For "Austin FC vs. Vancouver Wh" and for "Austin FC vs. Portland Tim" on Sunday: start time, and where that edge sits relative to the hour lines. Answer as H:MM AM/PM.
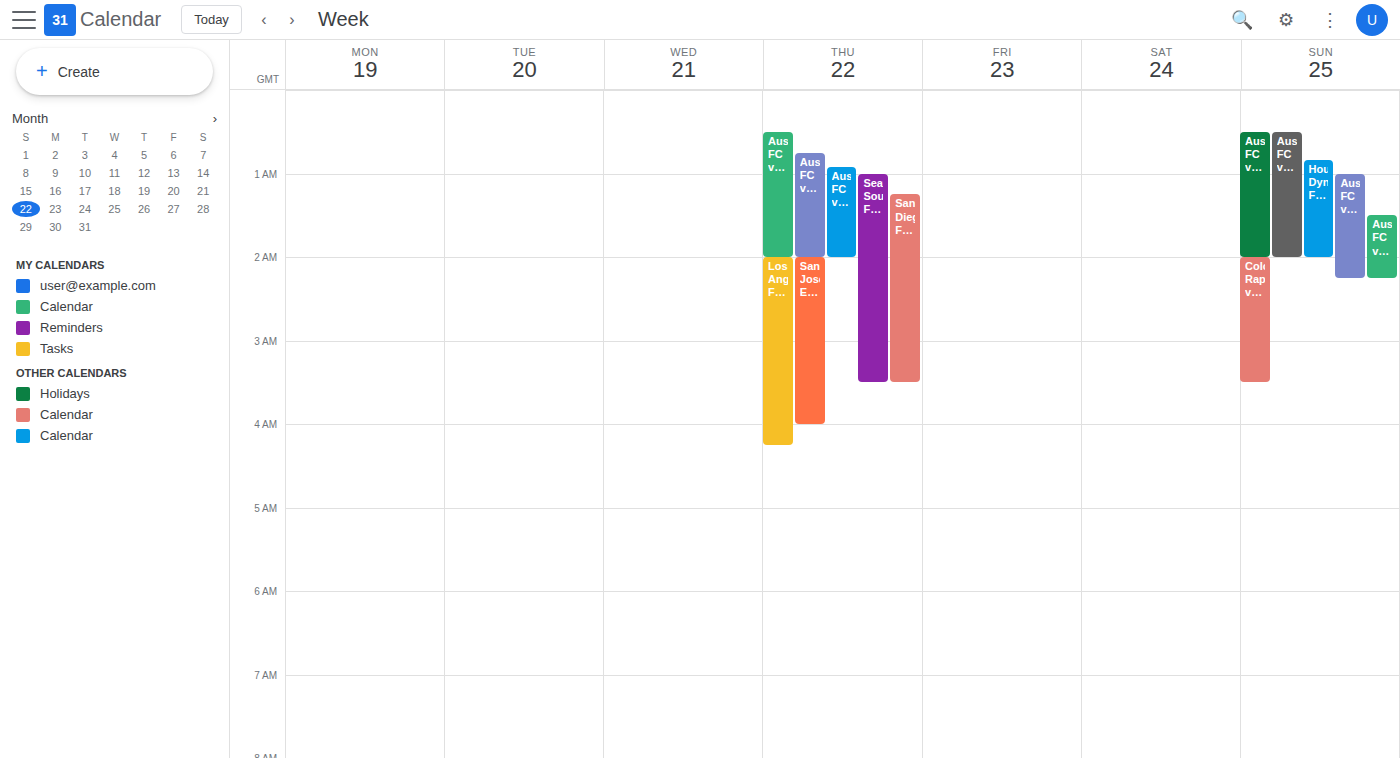
"Austin FC vs. Vancouver Wh": 1:30 AM, halfway between the 1 AM and 2 AM lines. "Austin FC vs. Portland Tim": 12:30 AM, halfway between the 12 AM and 1 AM lines.